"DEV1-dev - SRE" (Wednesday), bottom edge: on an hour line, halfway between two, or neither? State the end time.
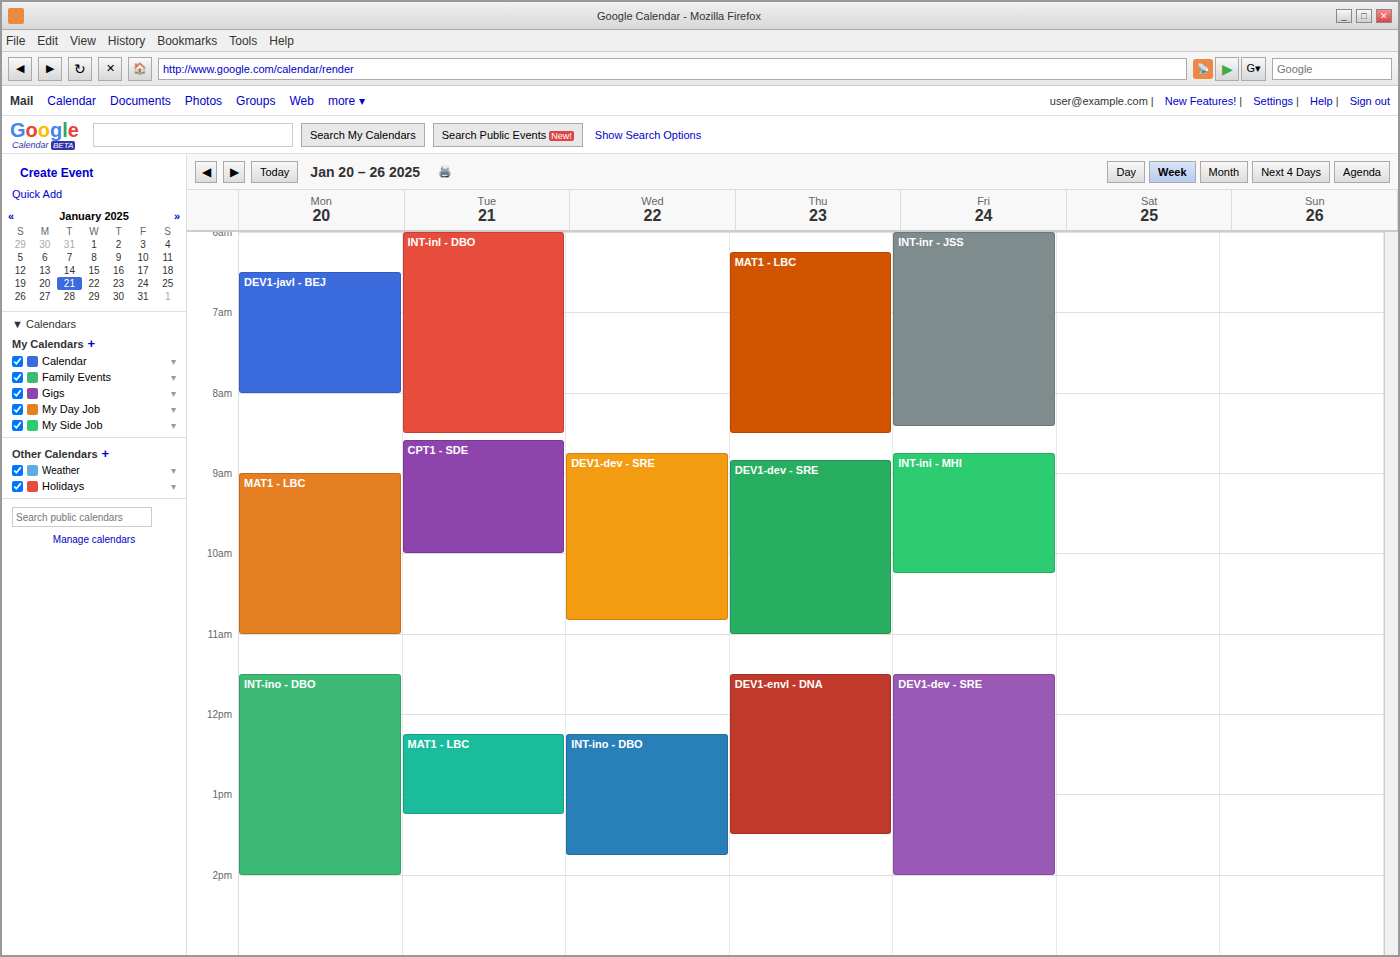
10:50 AM -- neither: 50 minutes below the 10 AM line and 10 minutes above the 11 AM line.